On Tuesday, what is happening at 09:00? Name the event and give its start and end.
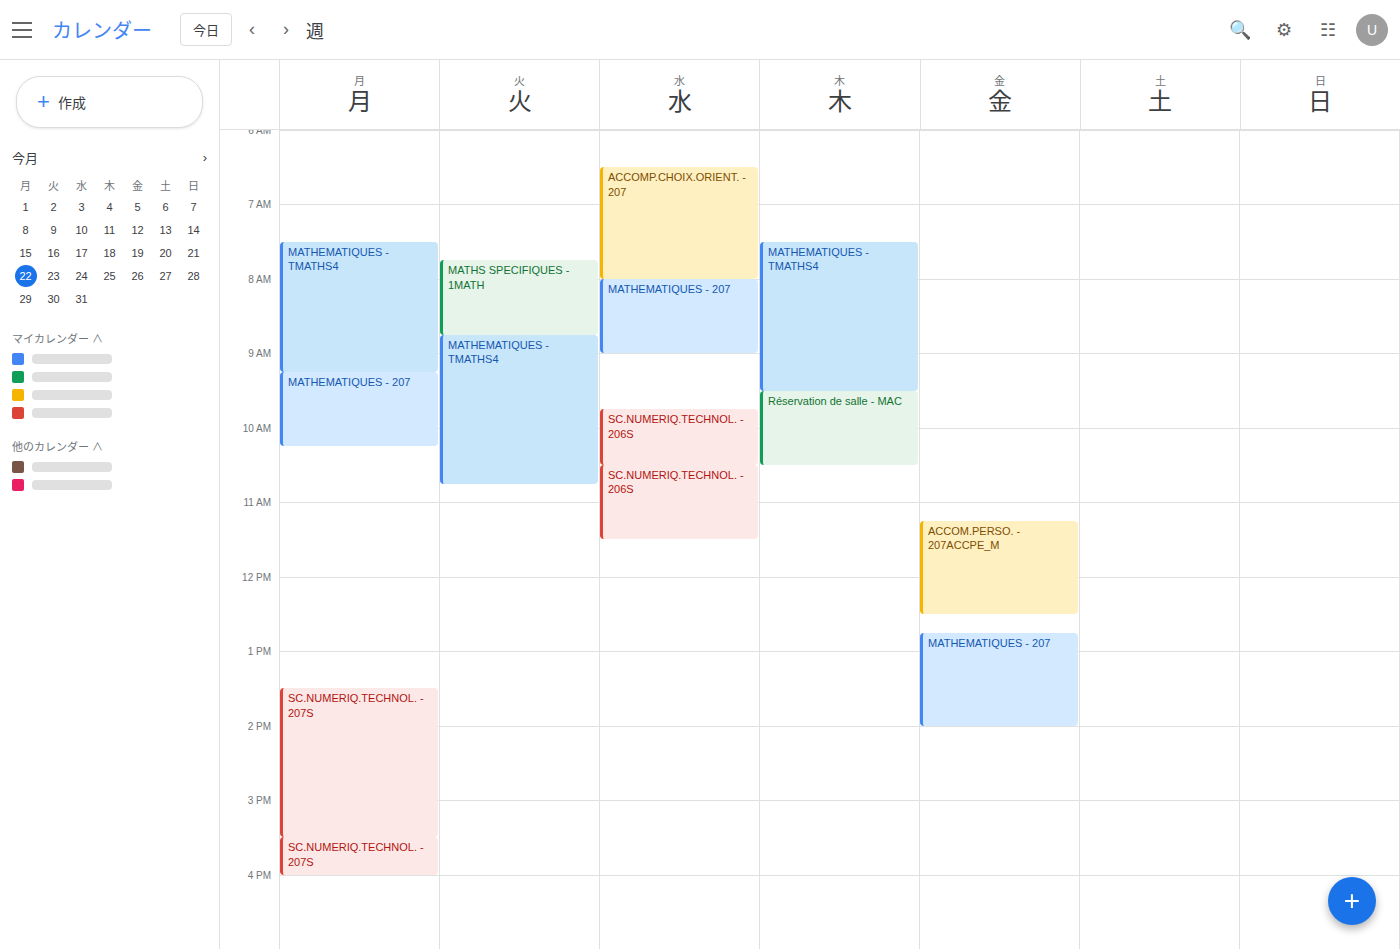
"MATHEMATIQUES - TMATHS4", 08:45 to 10:45